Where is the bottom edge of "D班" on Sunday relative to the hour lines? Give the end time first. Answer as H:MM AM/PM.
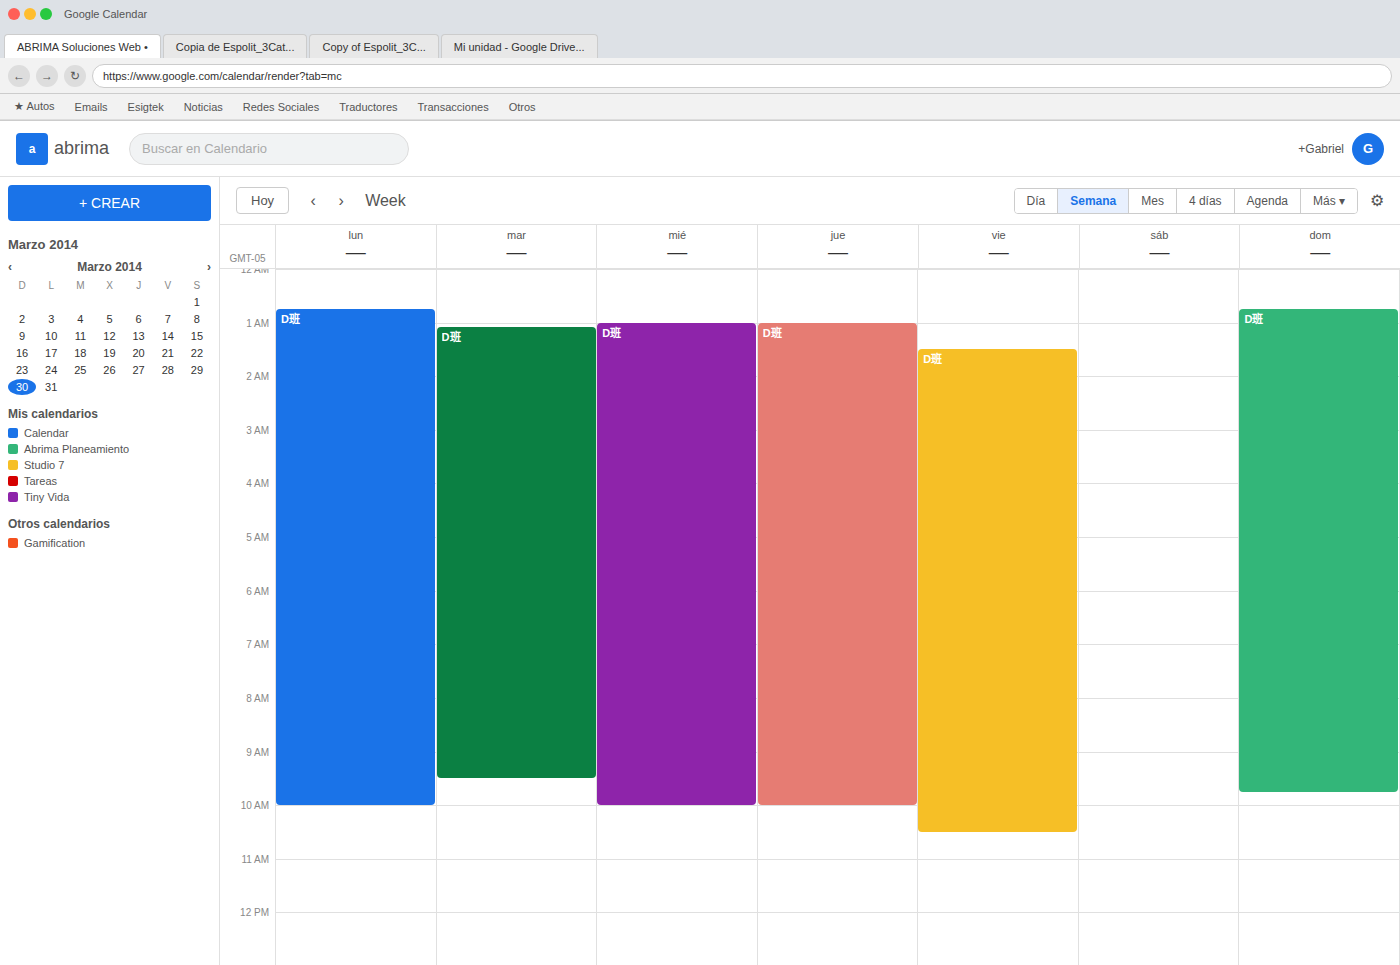
9:45 AM -- neither: three quarters of the way from the 9 AM line to the 10 AM line.